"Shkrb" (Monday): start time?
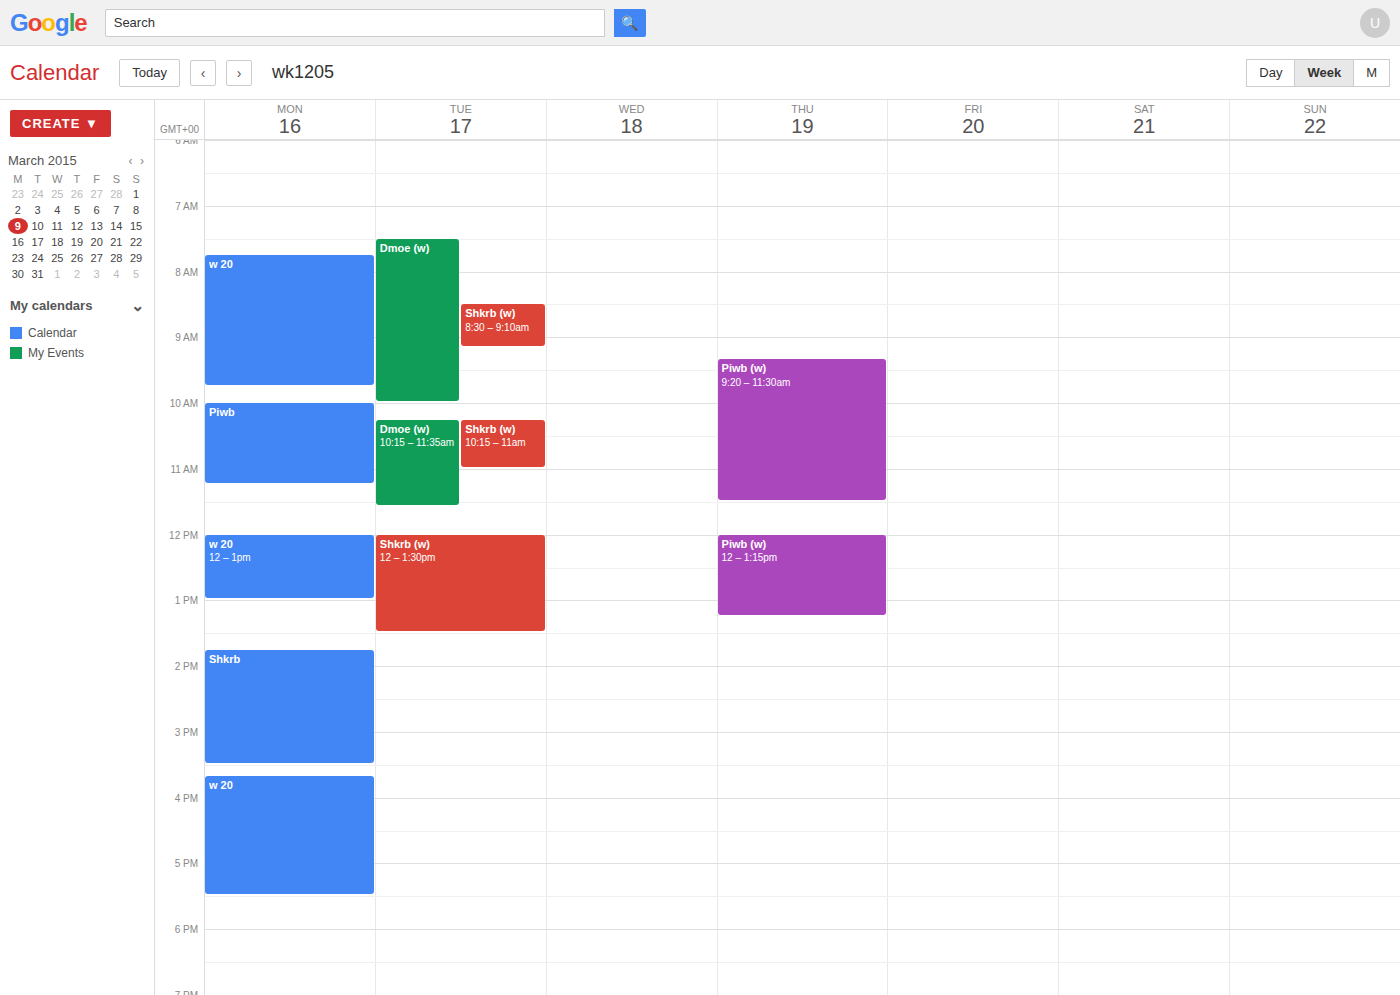
1:45 PM